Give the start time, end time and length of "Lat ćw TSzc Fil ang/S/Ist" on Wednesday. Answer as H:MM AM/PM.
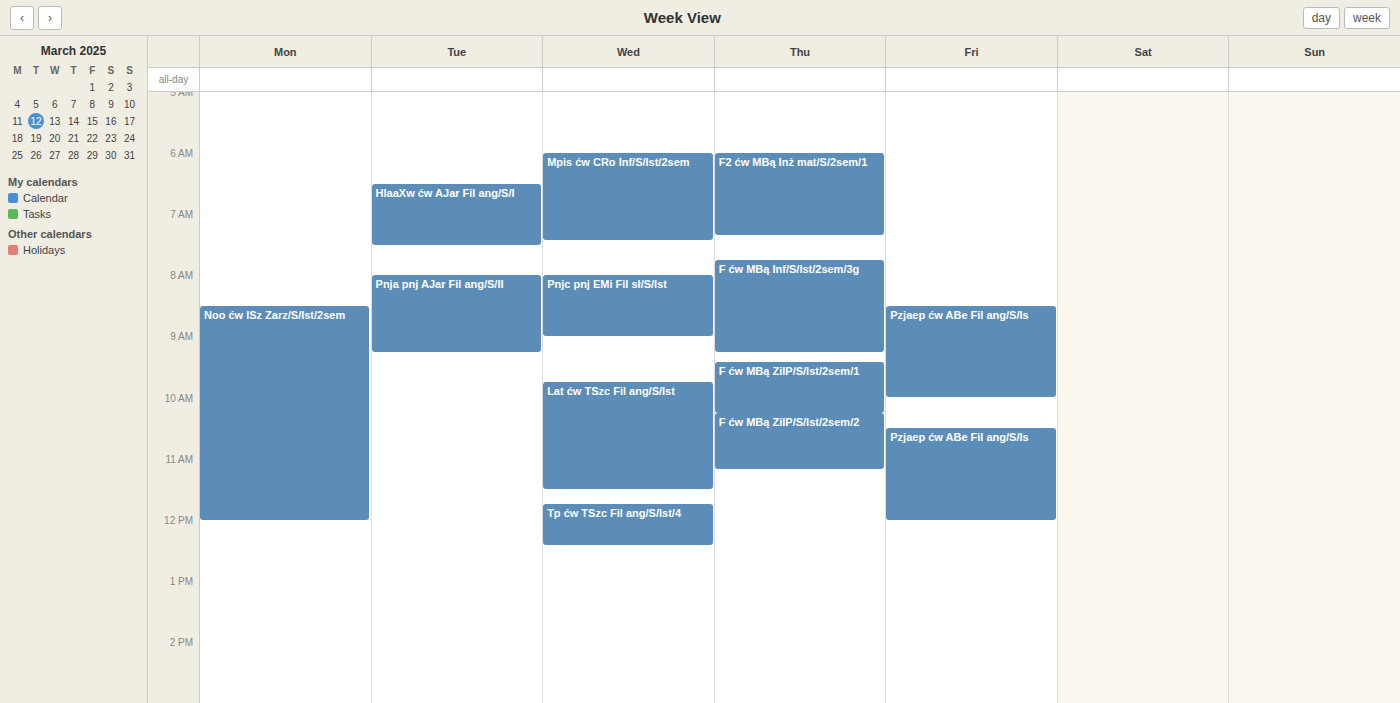
9:45 AM to 11:30 AM, 1 hour 45 minutes